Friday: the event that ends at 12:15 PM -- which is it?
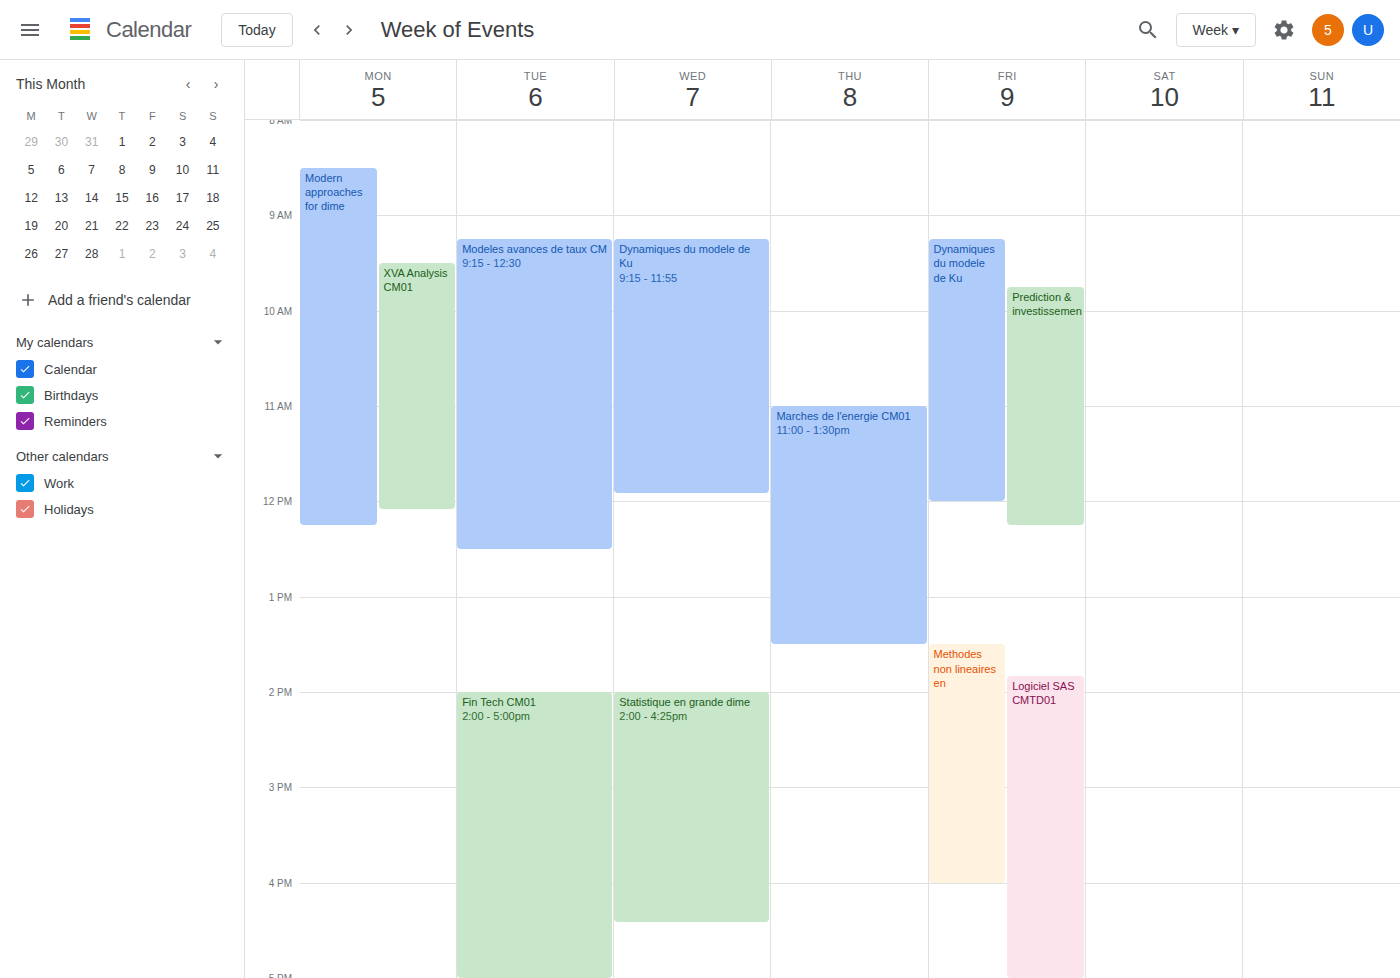
"Prediction & investissemen"